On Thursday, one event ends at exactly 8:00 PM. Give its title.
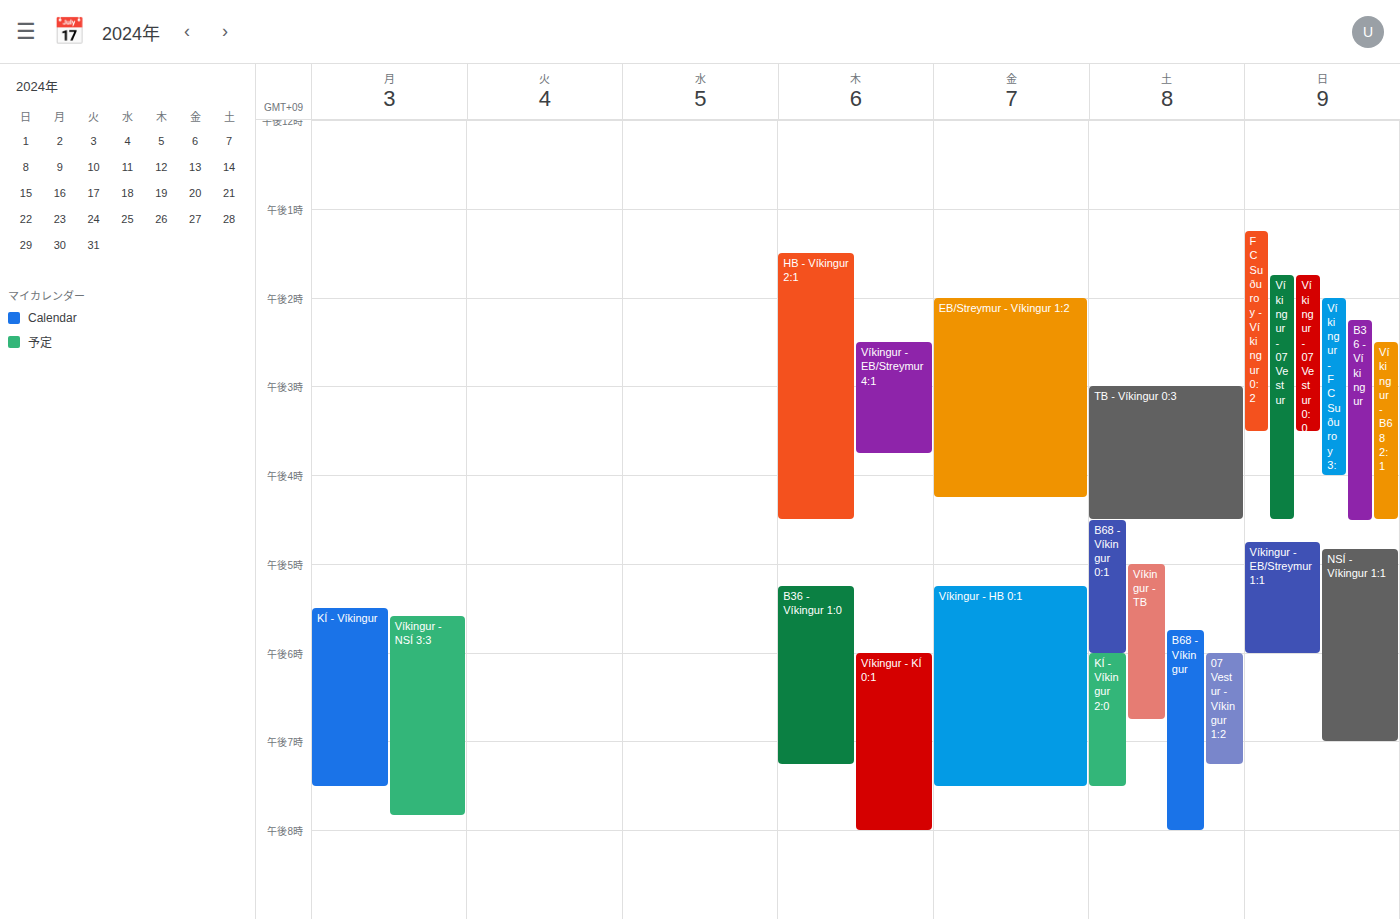
"Víkingur - KÍ 0:1"